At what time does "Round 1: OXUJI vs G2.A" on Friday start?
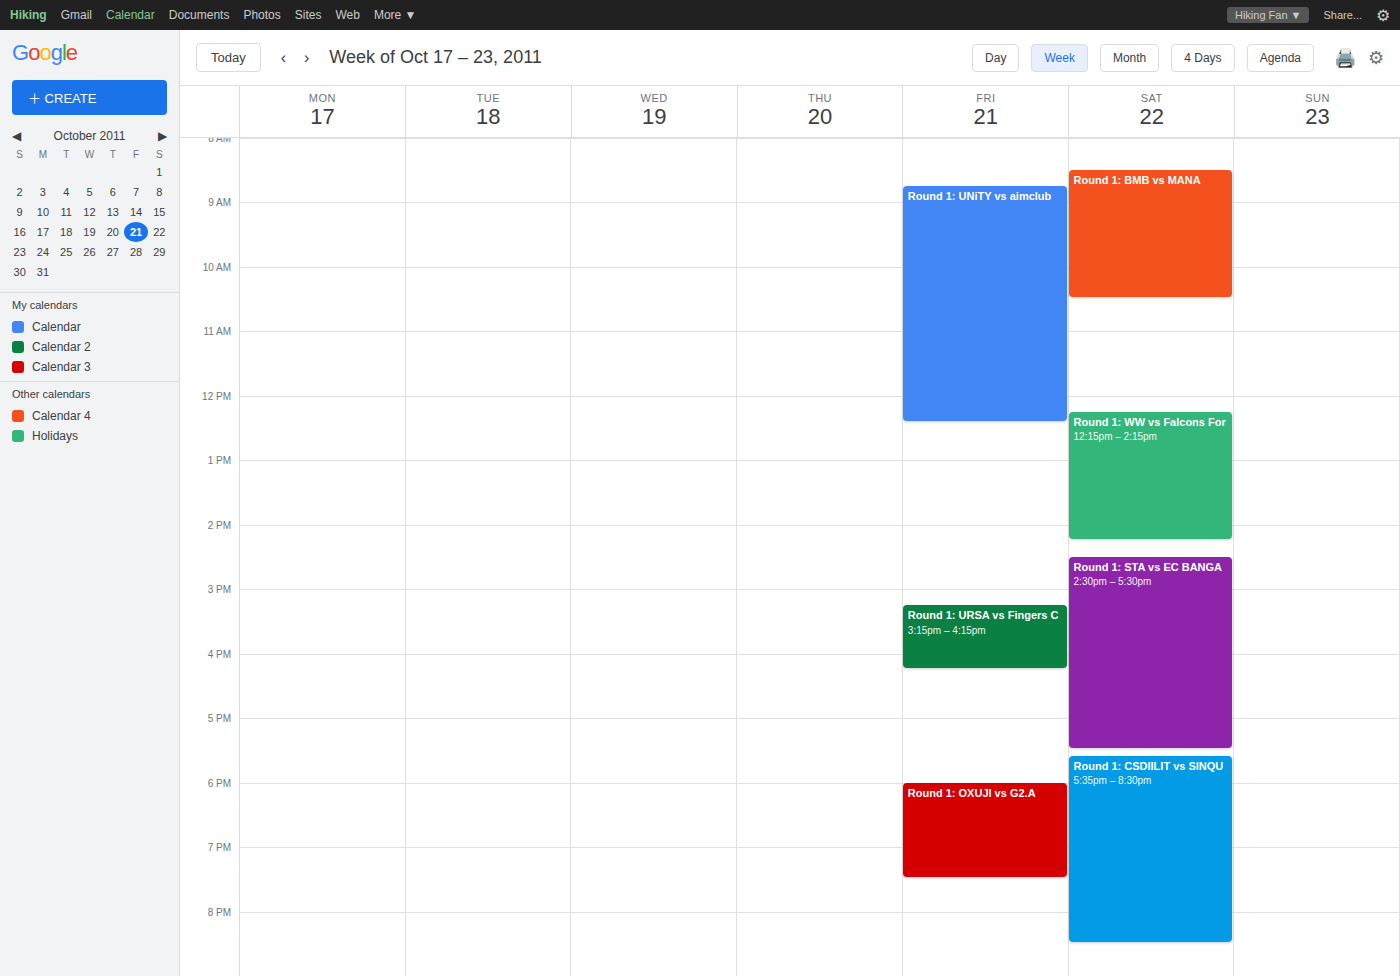
6:00 PM